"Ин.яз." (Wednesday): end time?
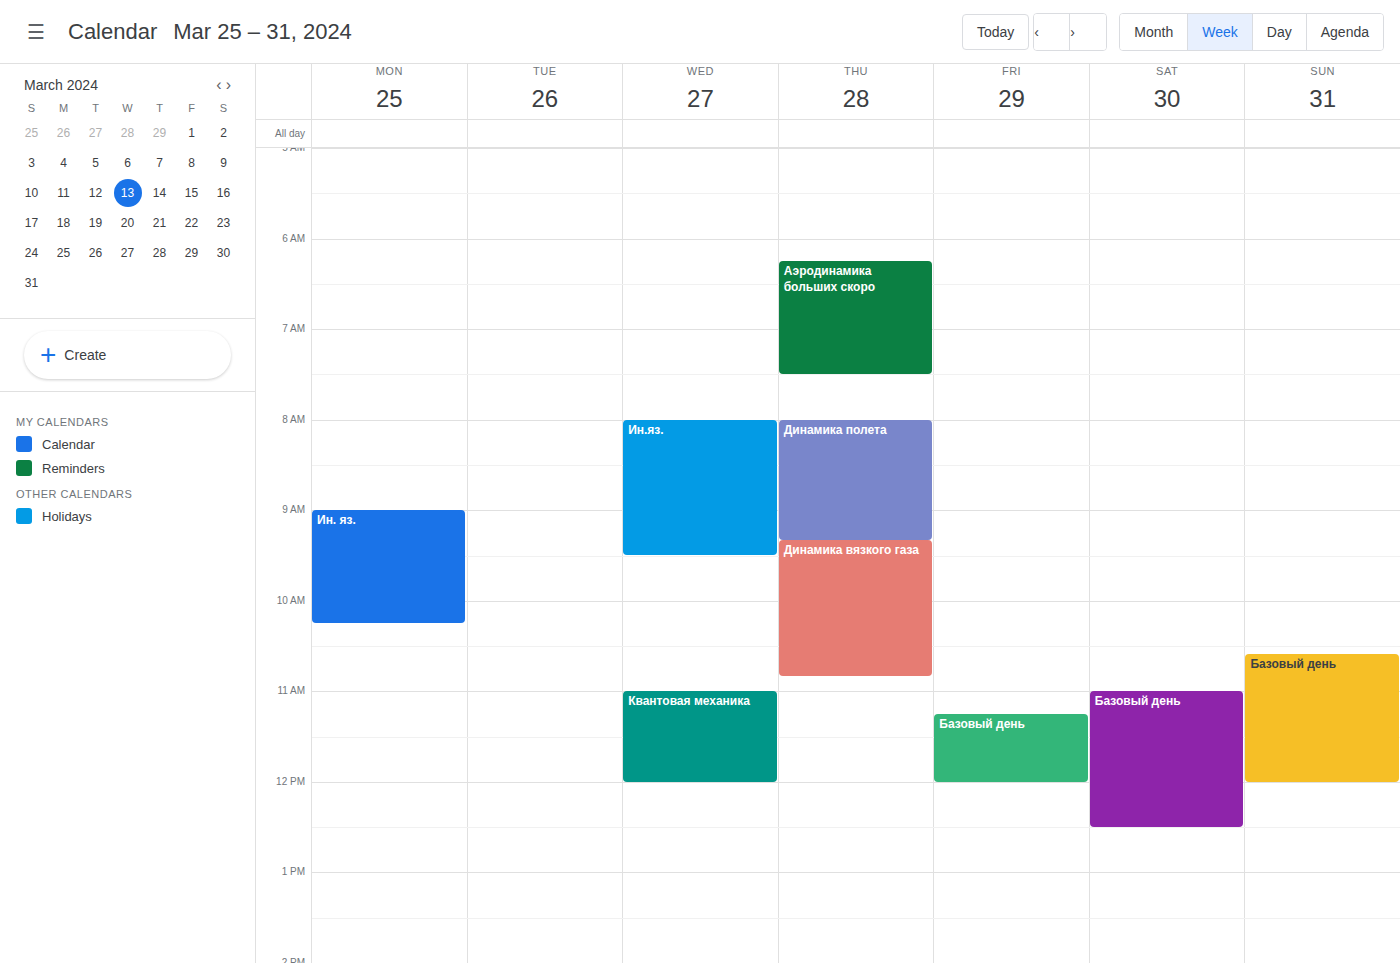
9:30 AM